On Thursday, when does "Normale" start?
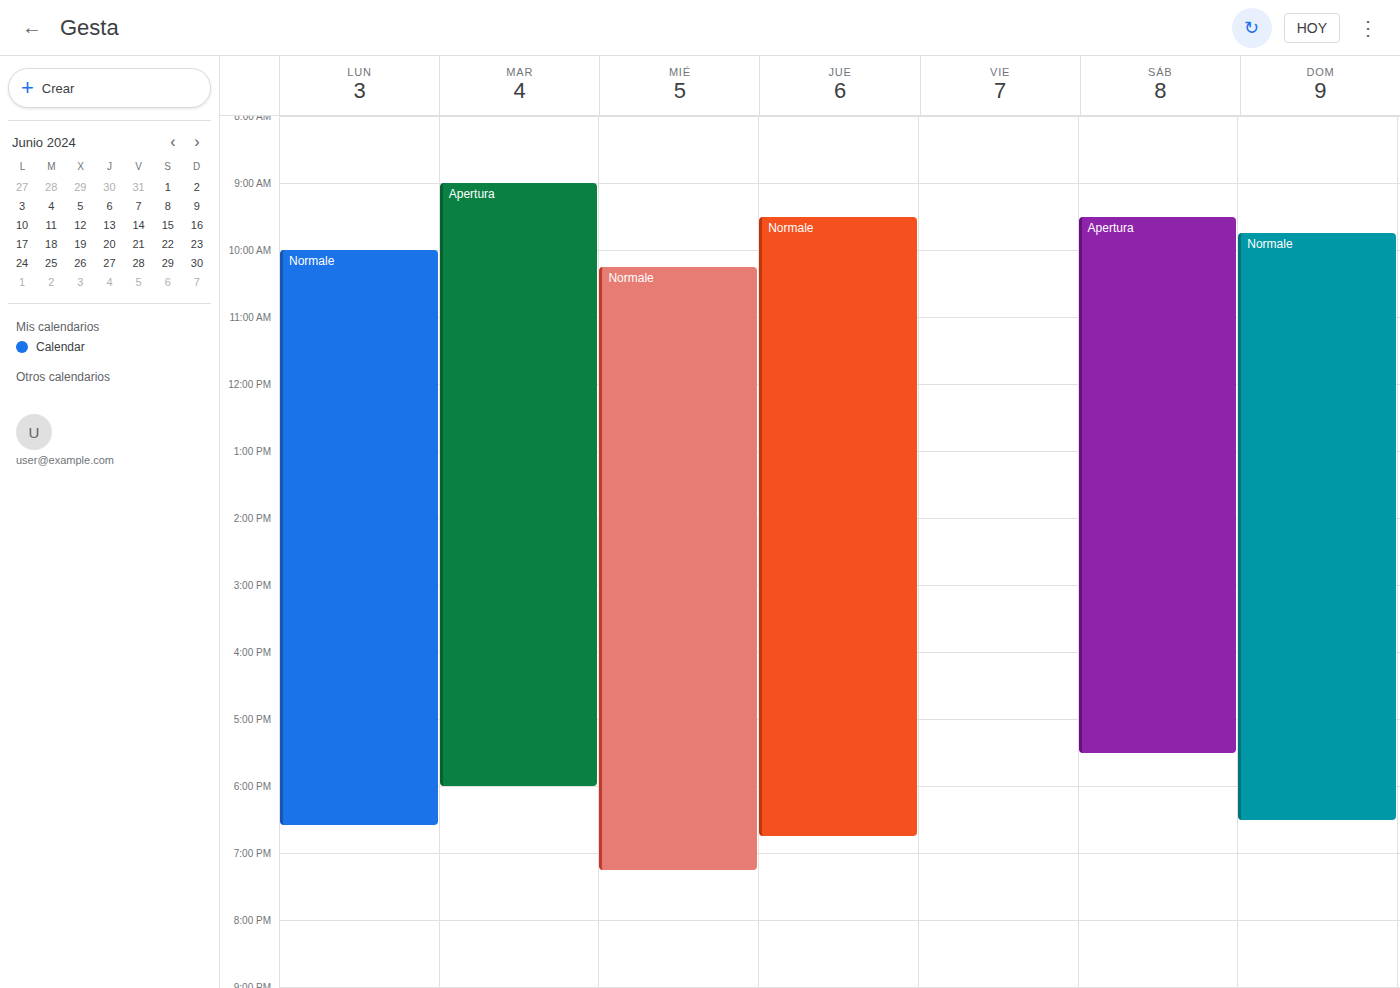
9:30 AM